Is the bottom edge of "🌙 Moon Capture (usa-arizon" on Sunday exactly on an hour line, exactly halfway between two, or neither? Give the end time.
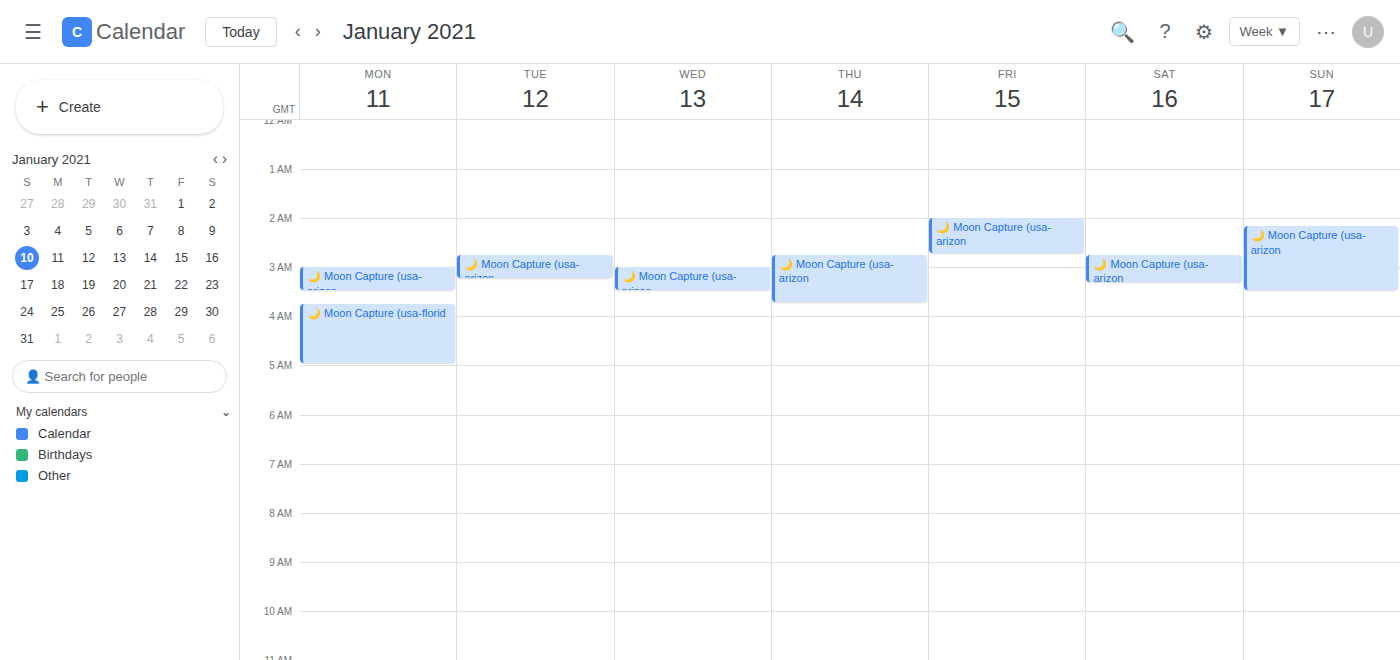
3:30 AM -- halfway between the 3 AM and 4 AM lines.